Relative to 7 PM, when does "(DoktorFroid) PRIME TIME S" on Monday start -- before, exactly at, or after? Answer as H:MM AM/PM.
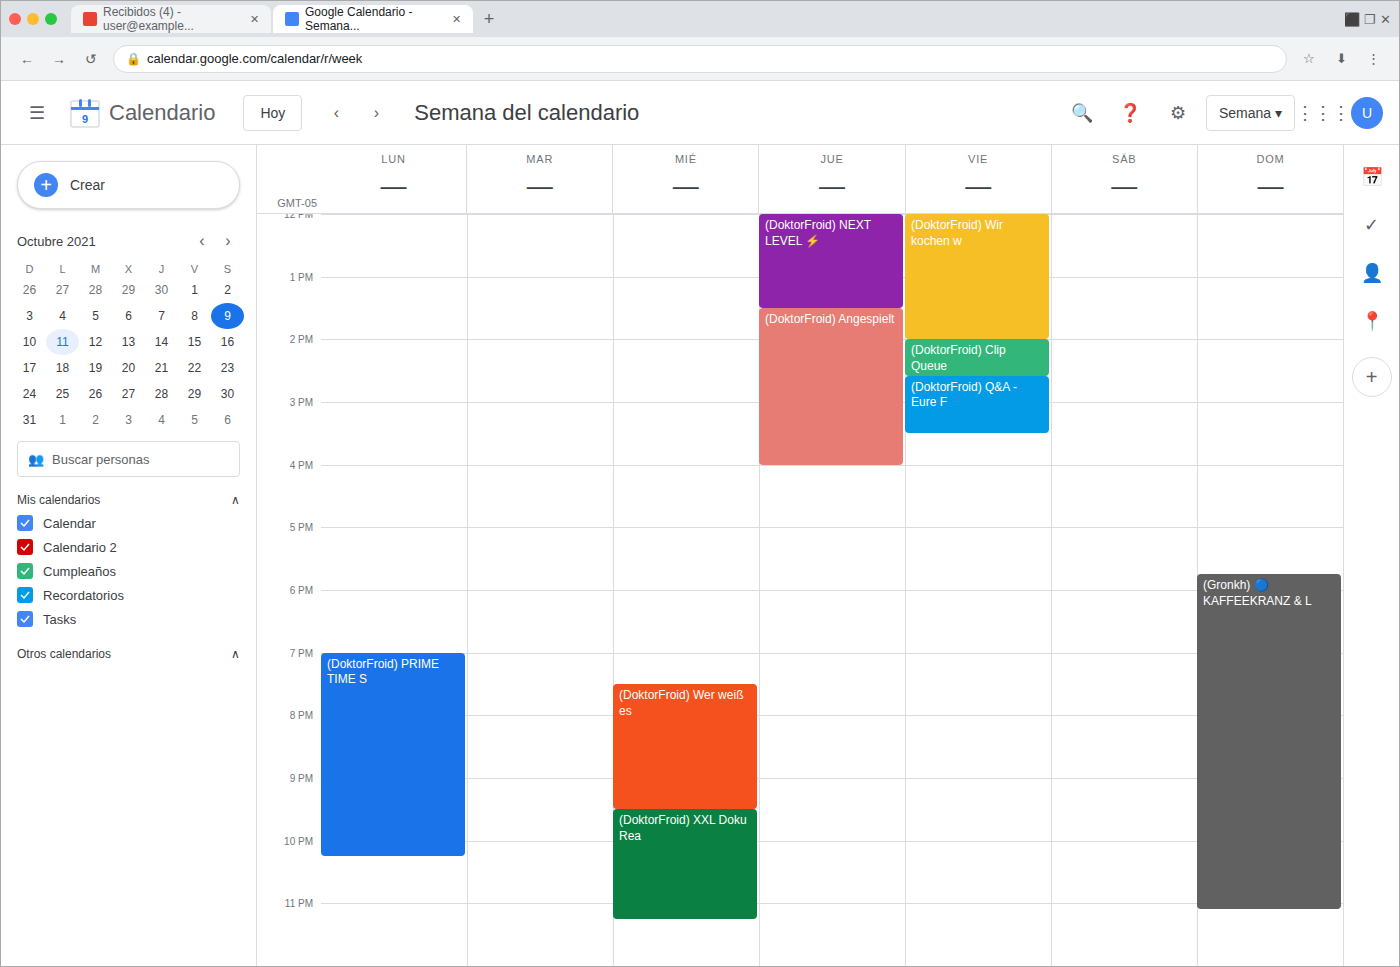
7:00 PM -- exactly at 7 PM, on the 7 PM line.